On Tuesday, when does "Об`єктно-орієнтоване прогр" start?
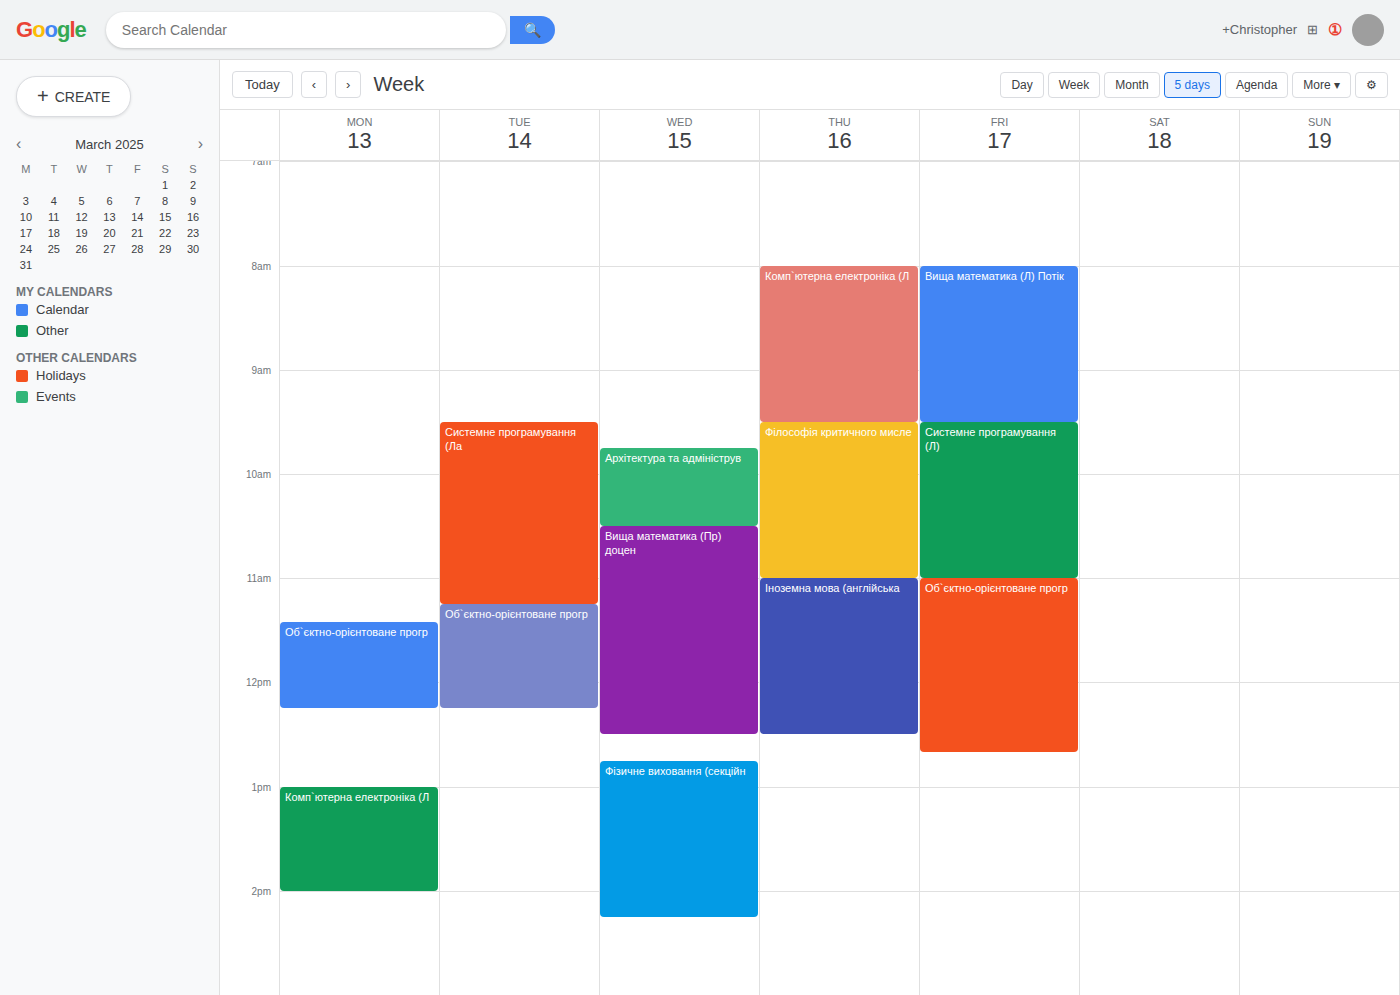
11:15